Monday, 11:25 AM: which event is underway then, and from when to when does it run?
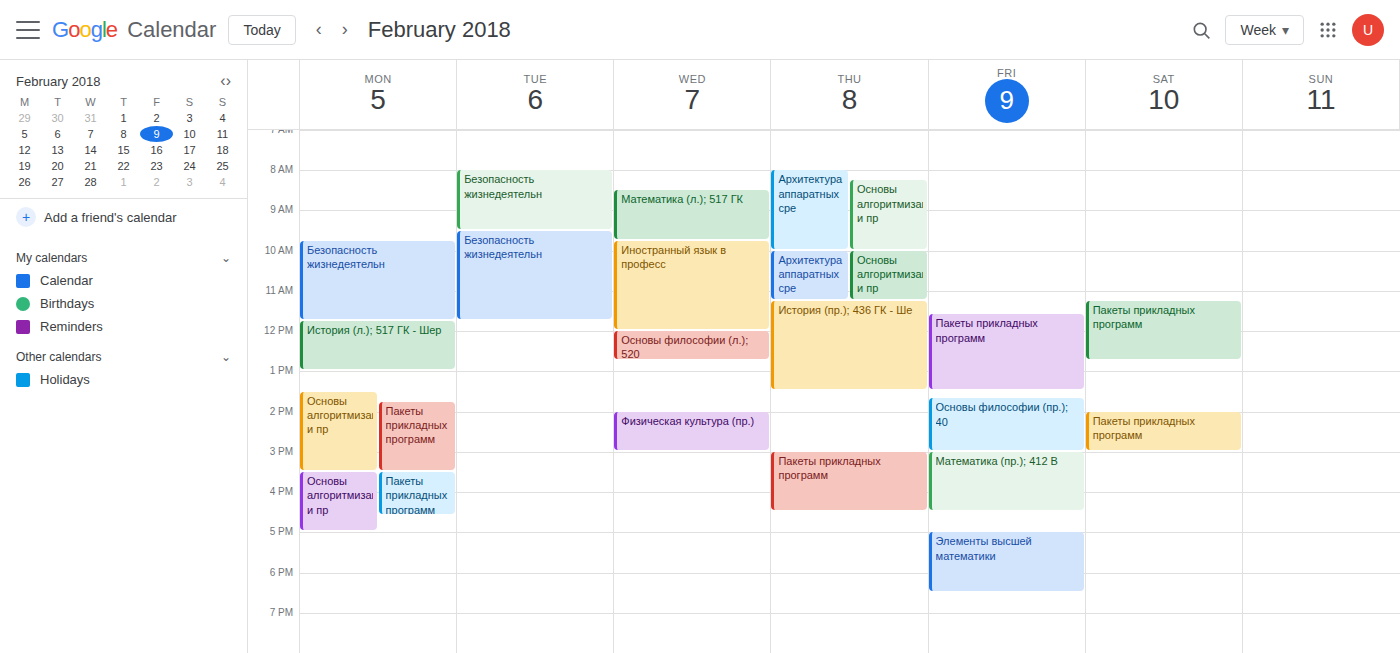
"Безопасность жизнедеятельн", 9:45 AM to 11:45 AM